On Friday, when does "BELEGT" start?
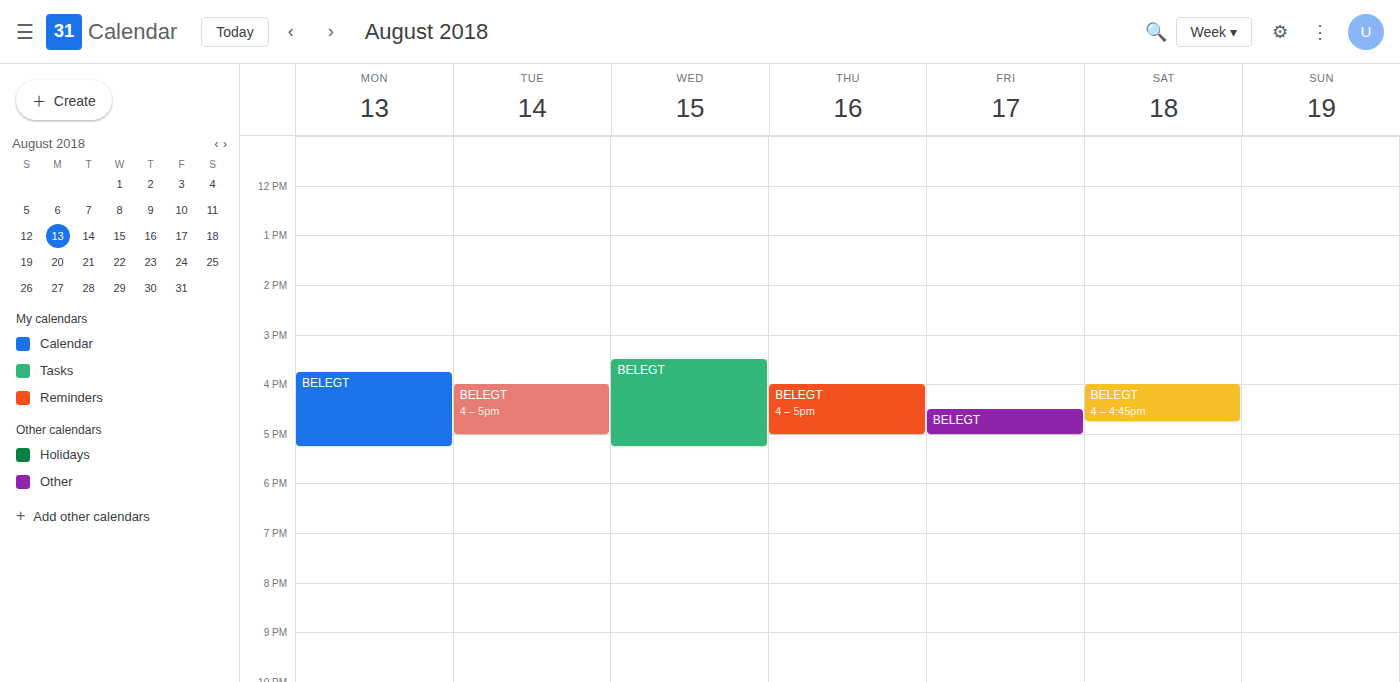
4:30 PM